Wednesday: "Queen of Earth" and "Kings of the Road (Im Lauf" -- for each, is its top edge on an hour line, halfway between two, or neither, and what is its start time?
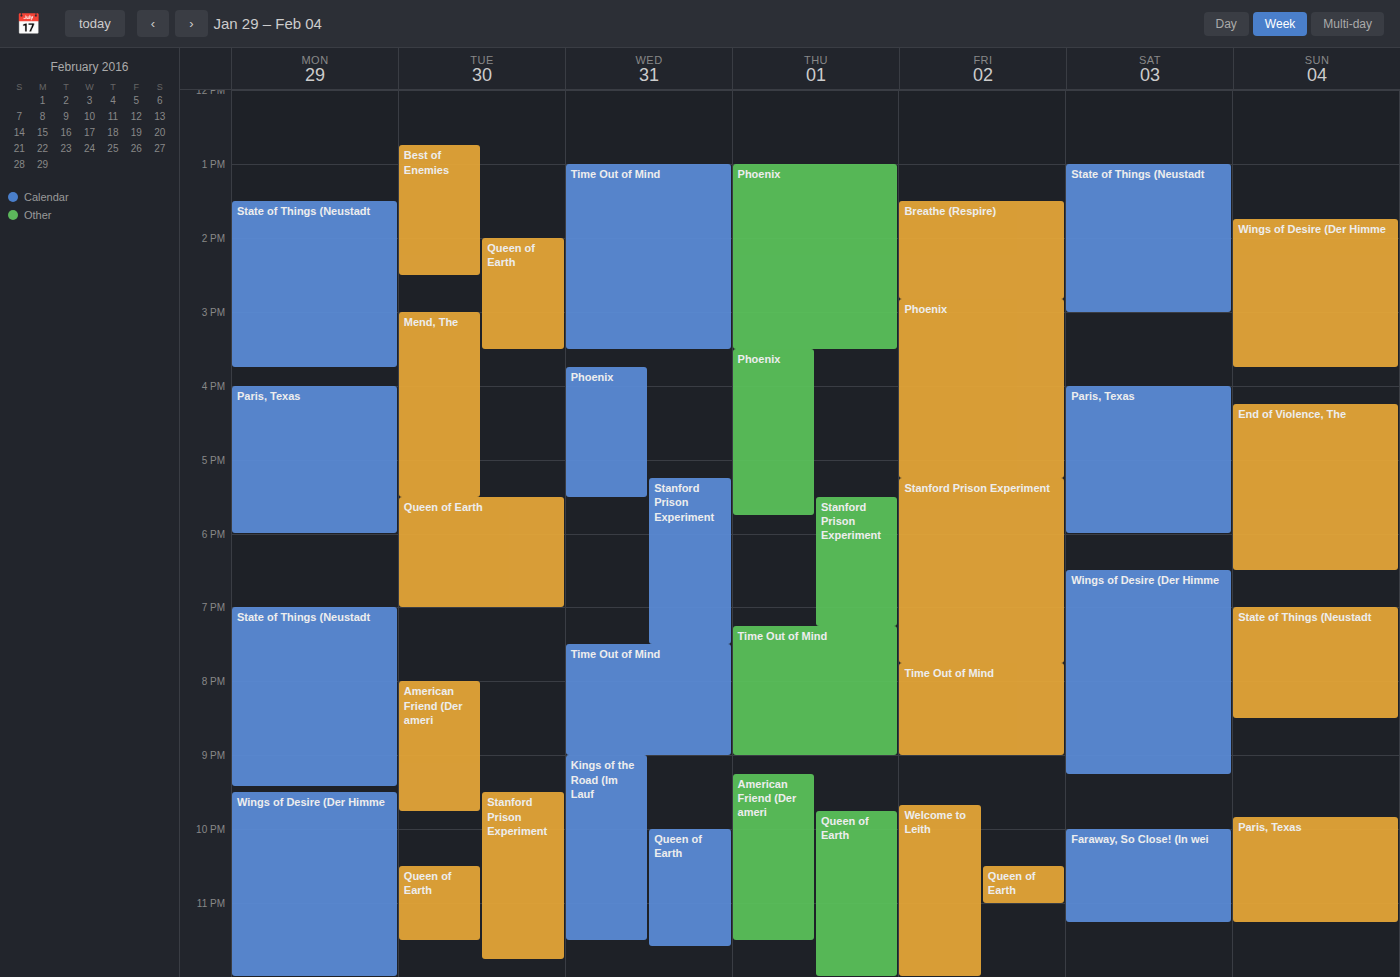
"Queen of Earth": 10:00 PM, exactly on the 10 PM line. "Kings of the Road (Im Lauf": 9:00 PM, exactly on the 9 PM line.